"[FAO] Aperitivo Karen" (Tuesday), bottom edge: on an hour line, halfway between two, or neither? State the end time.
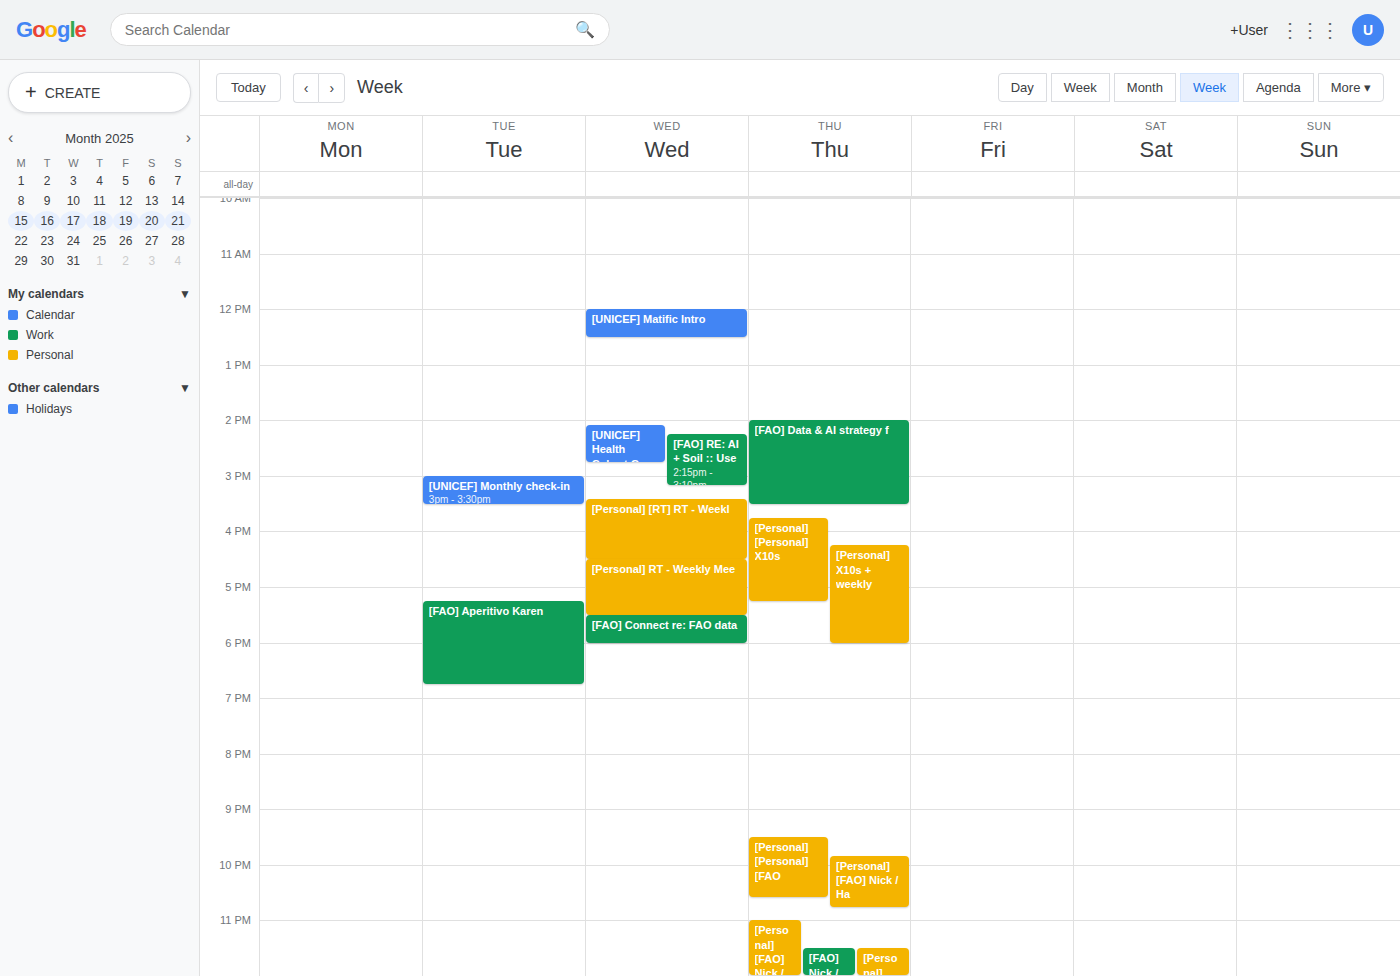
6:45 PM -- neither: three quarters of the way from the 6 PM line to the 7 PM line.